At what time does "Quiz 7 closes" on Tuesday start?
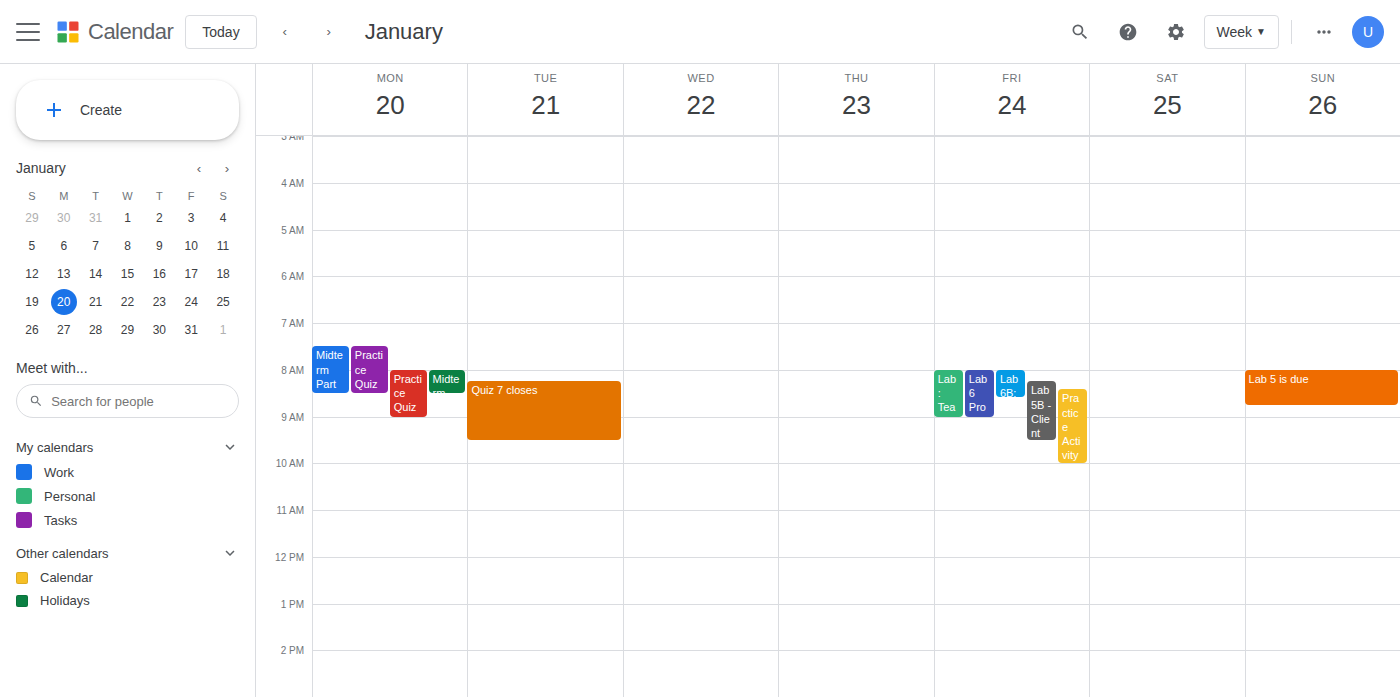
08:15